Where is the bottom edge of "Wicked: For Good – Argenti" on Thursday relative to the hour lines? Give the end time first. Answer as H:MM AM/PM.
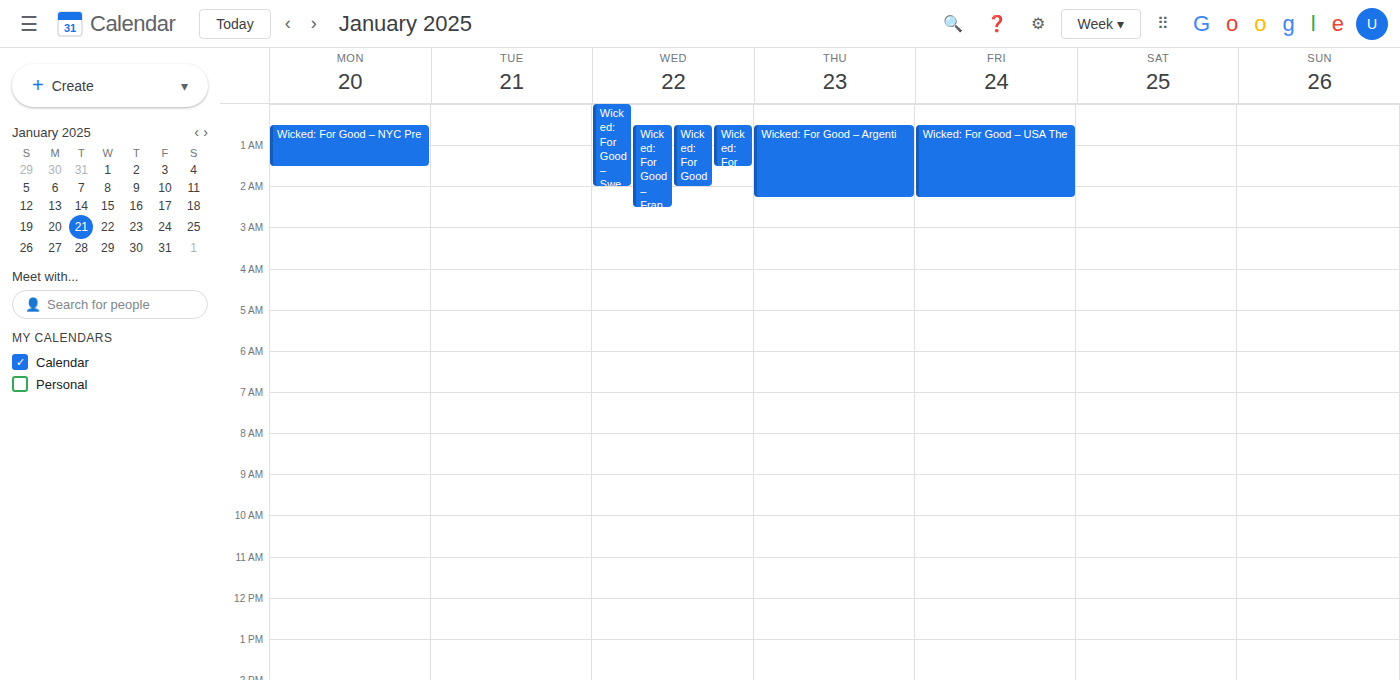
2:15 AM -- neither: a quarter of the way from the 2 AM line to the 3 AM line.